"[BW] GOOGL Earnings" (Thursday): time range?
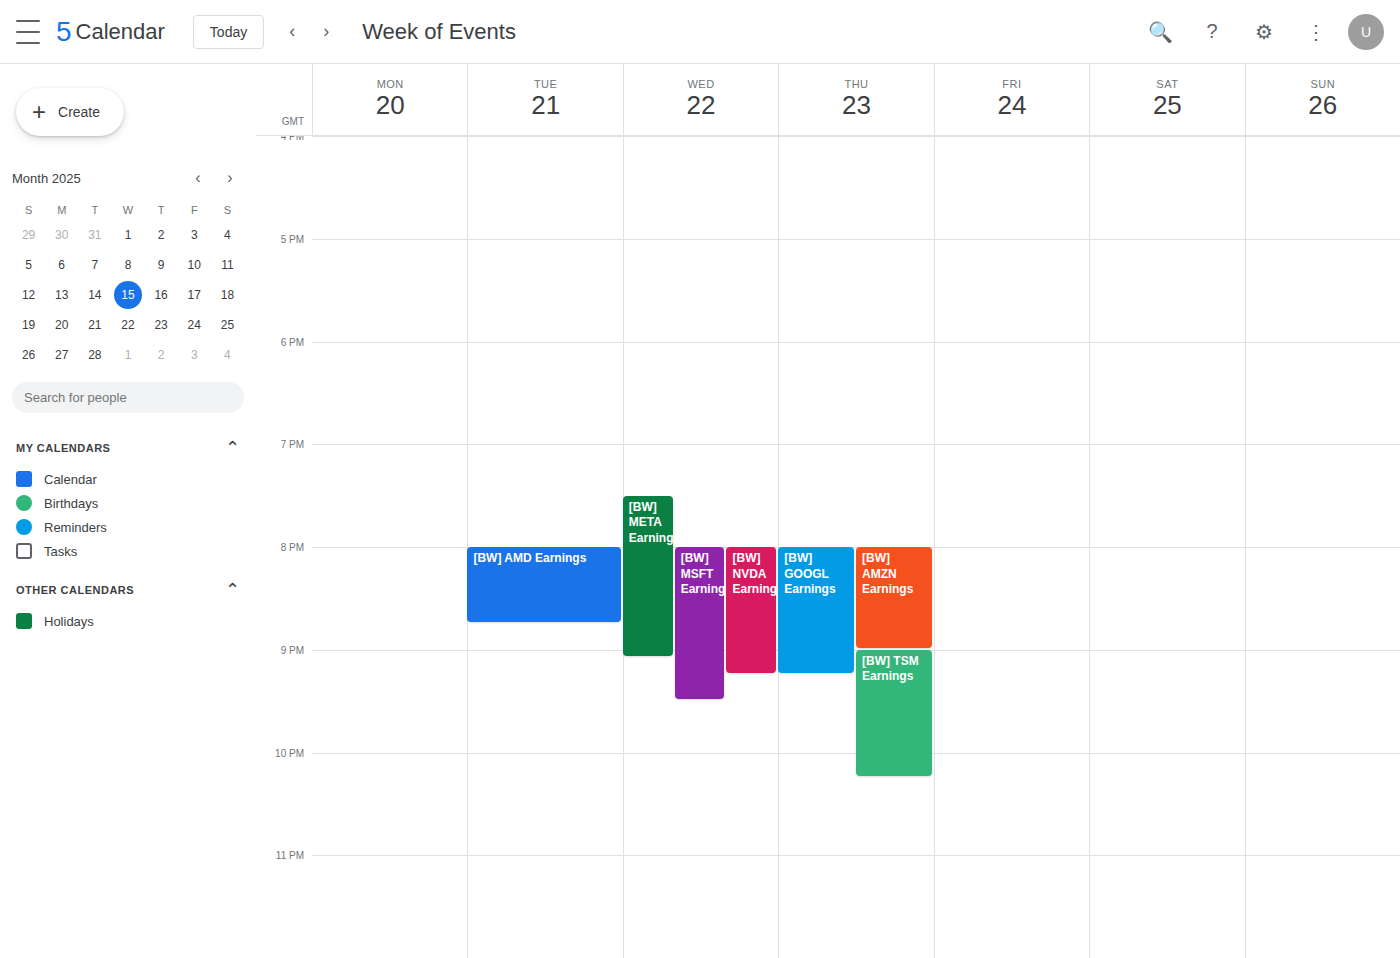
8:00 PM to 9:15 PM